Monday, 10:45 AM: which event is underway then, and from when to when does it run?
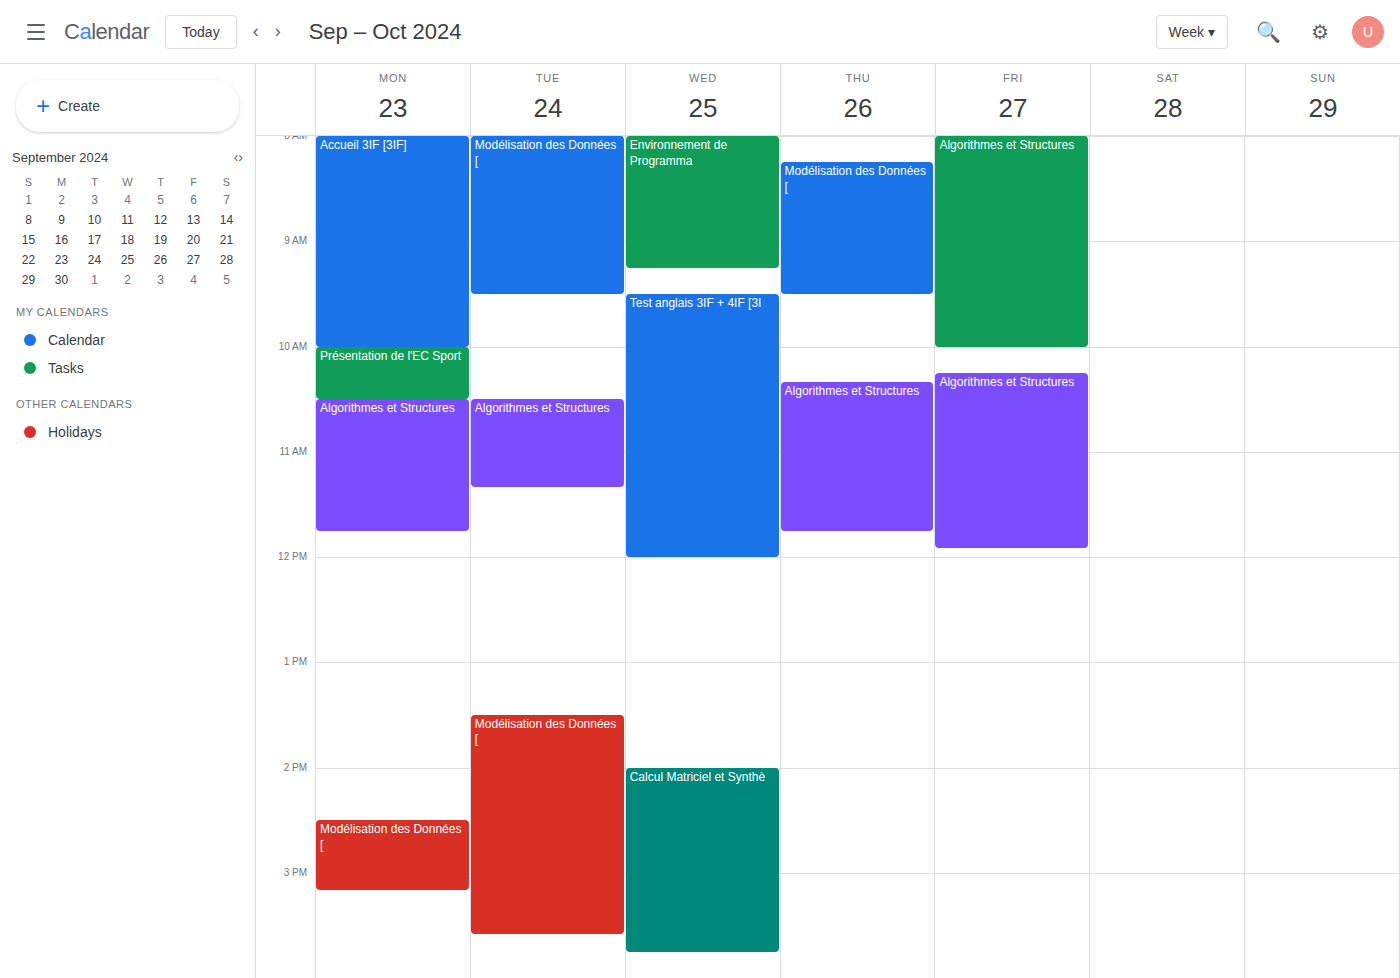
"Algorithmes et Structures", 10:30 AM to 11:45 AM